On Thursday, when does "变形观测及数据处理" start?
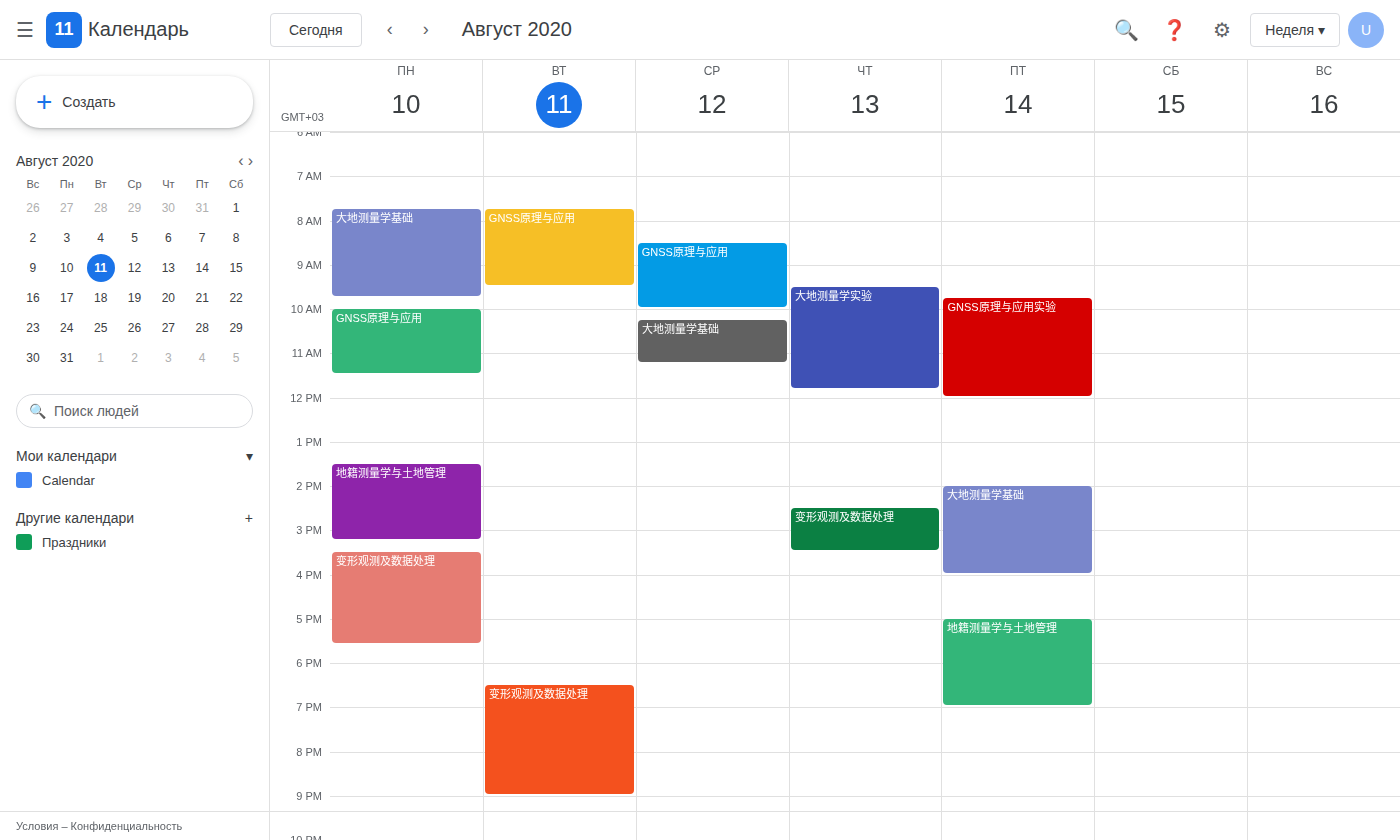
2:30 PM